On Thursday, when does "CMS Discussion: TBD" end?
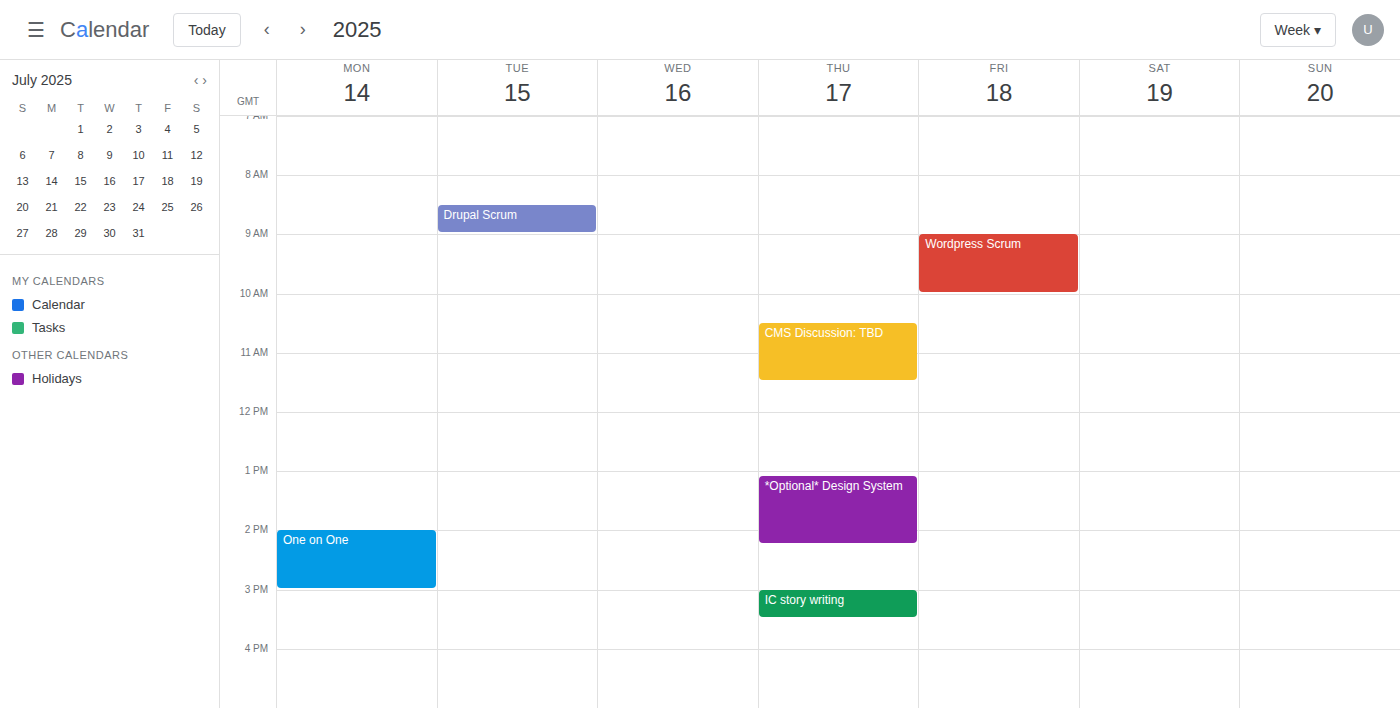
11:30